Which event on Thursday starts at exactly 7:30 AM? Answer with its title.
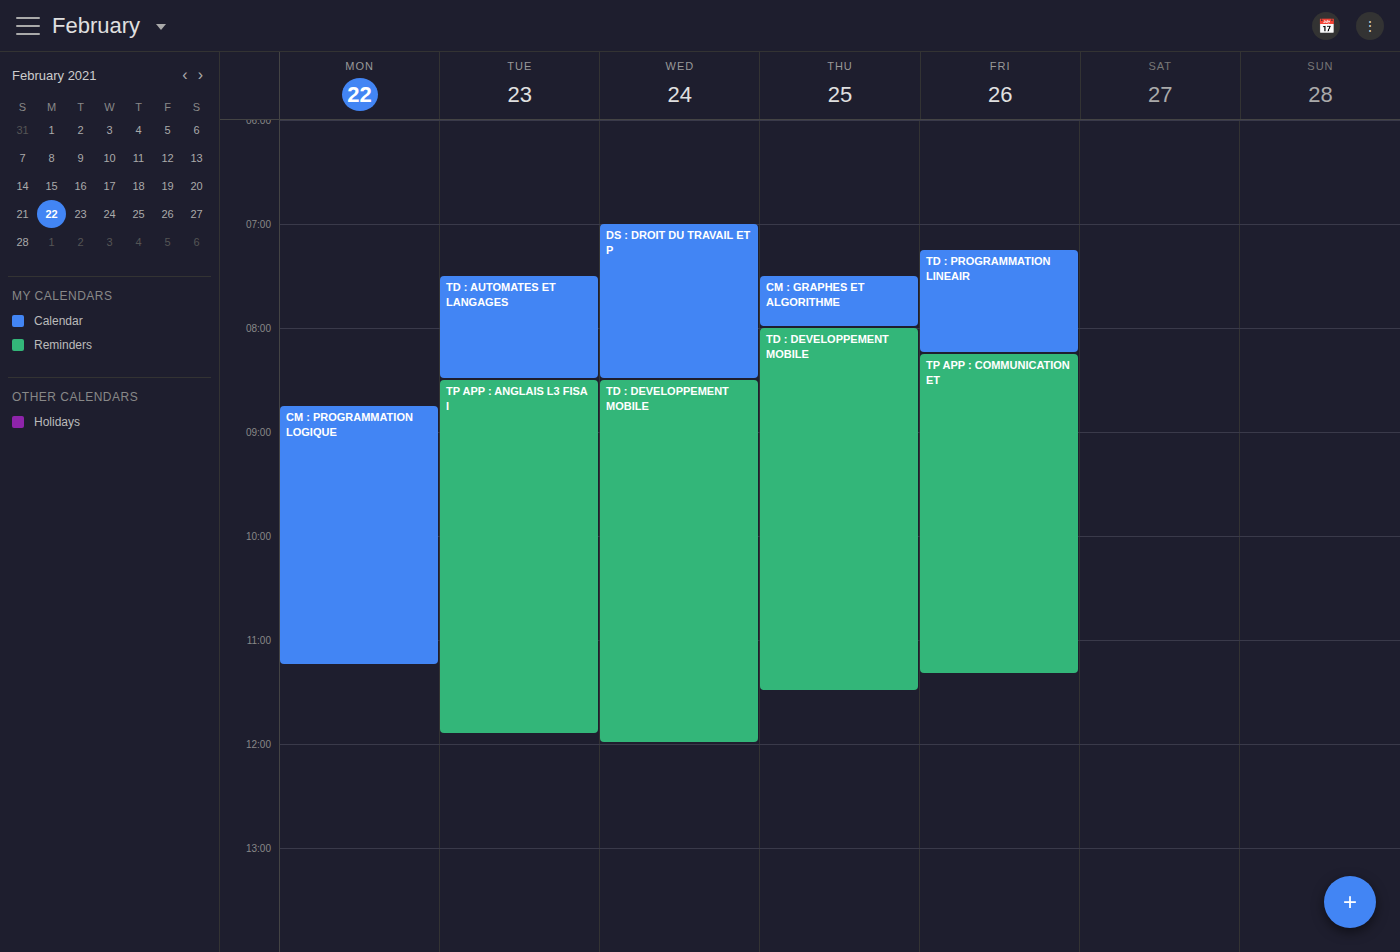
"CM : GRAPHES ET ALGORITHME"